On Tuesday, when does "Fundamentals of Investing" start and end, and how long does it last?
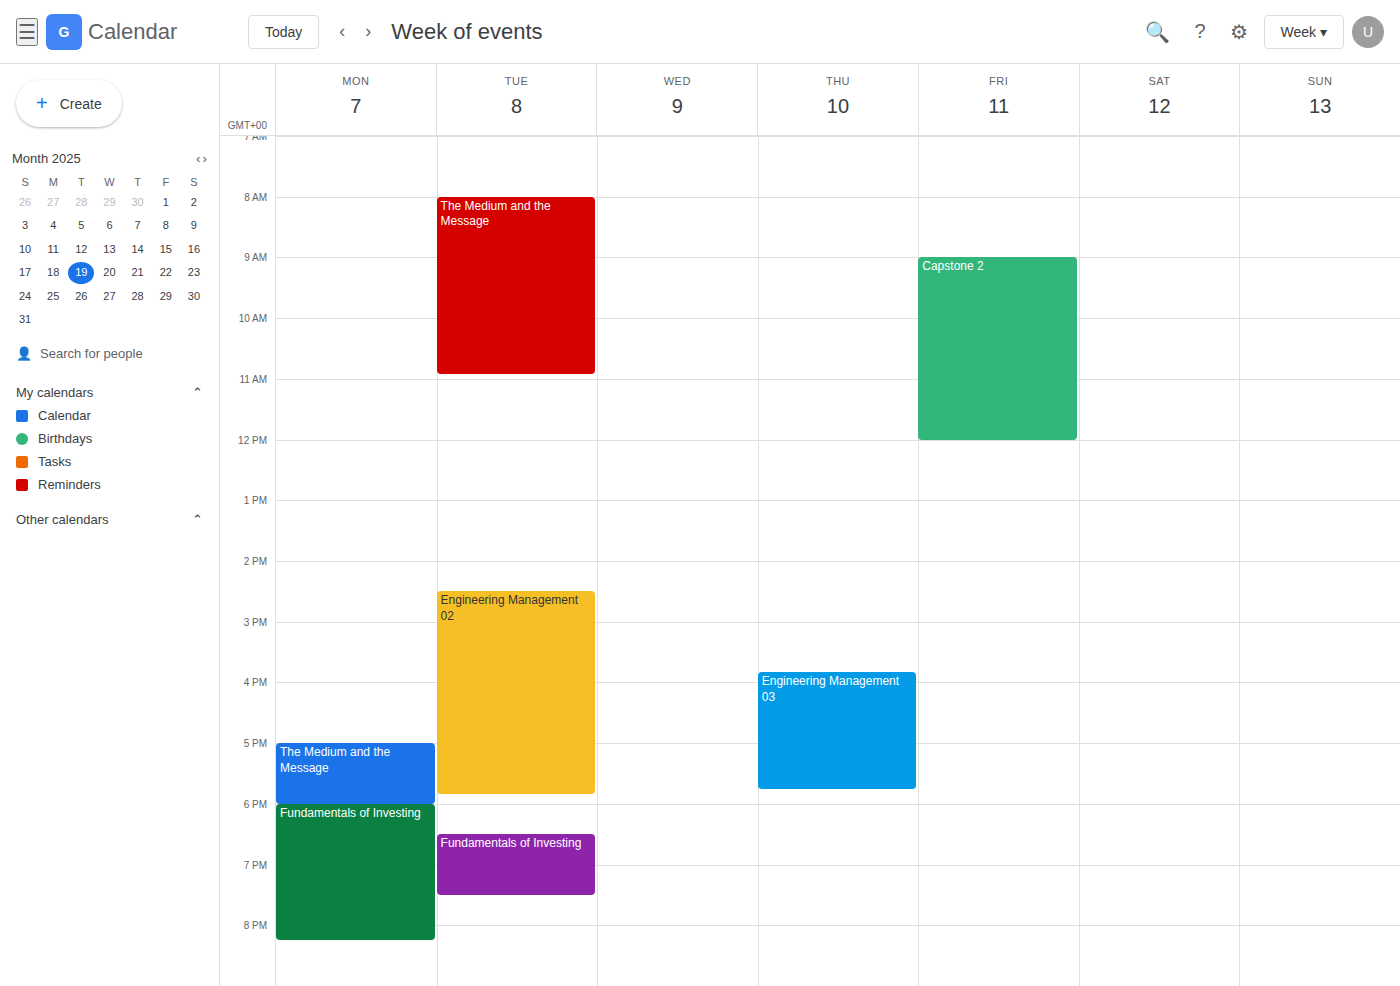
6:30 PM to 7:30 PM, 1 hour